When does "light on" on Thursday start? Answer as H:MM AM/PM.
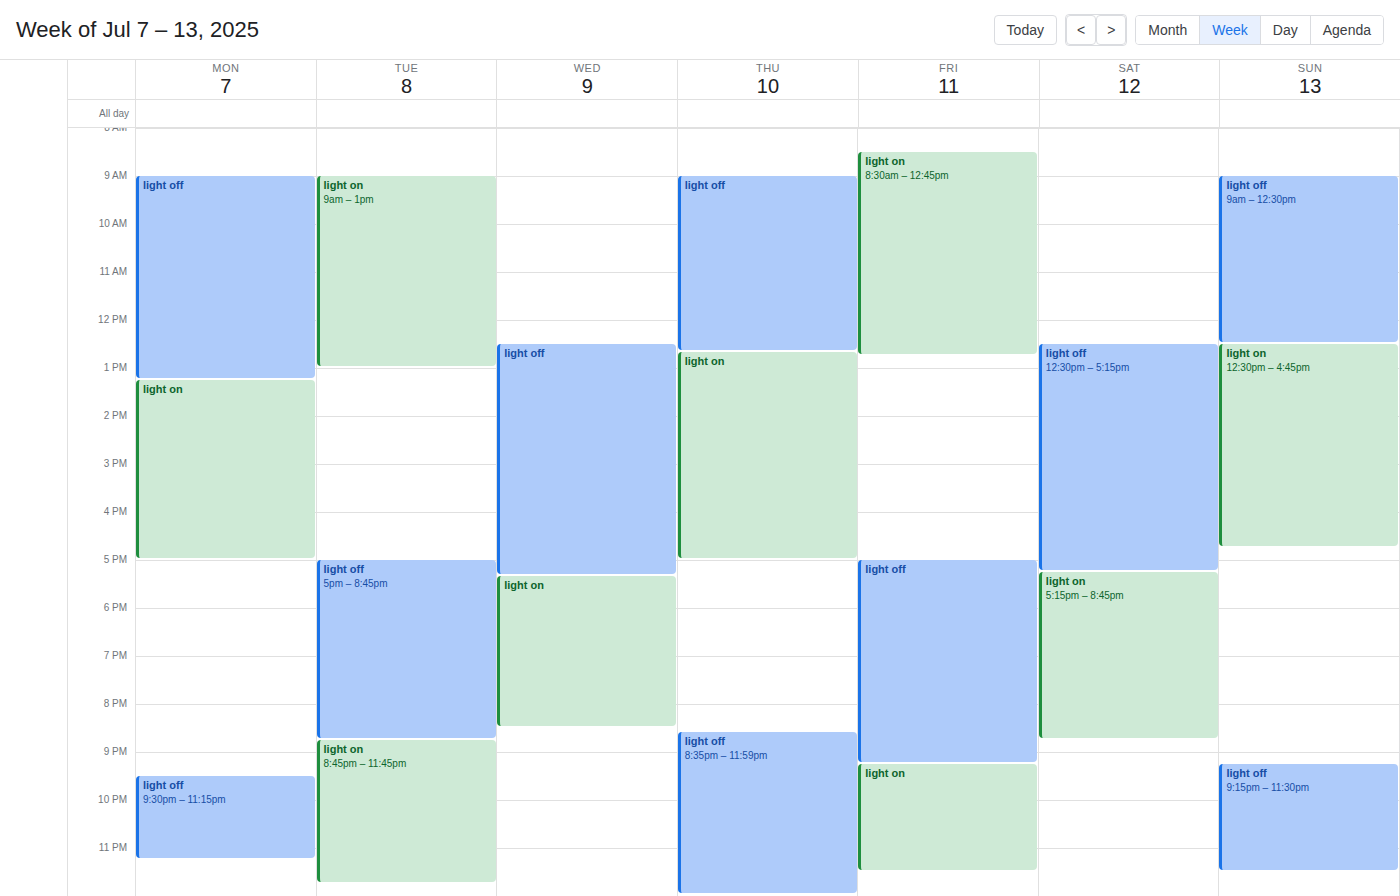
12:40 PM